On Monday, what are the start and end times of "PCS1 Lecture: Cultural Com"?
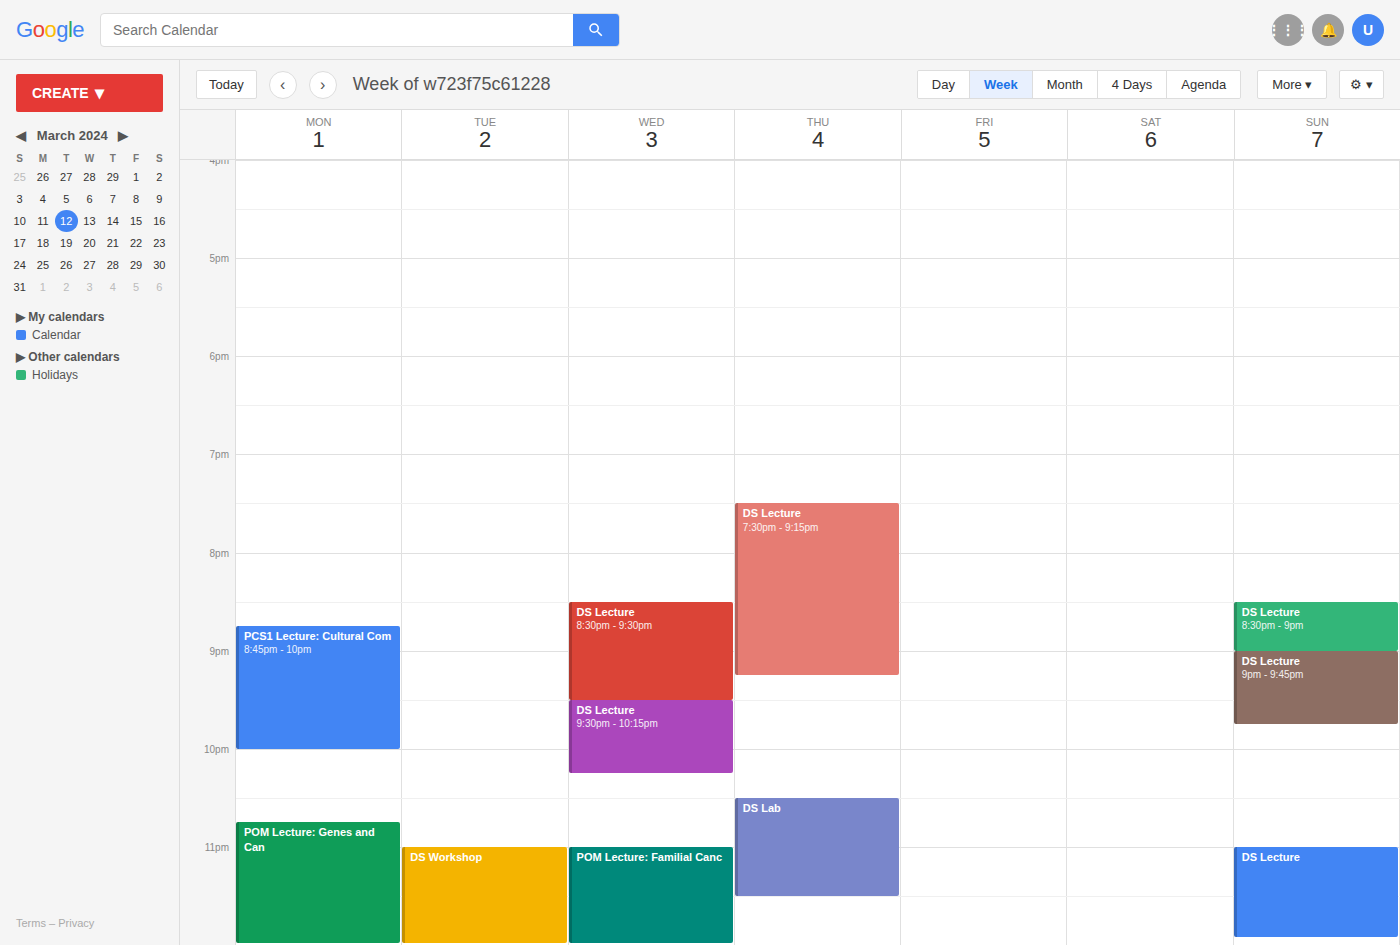
20:45 to 22:00